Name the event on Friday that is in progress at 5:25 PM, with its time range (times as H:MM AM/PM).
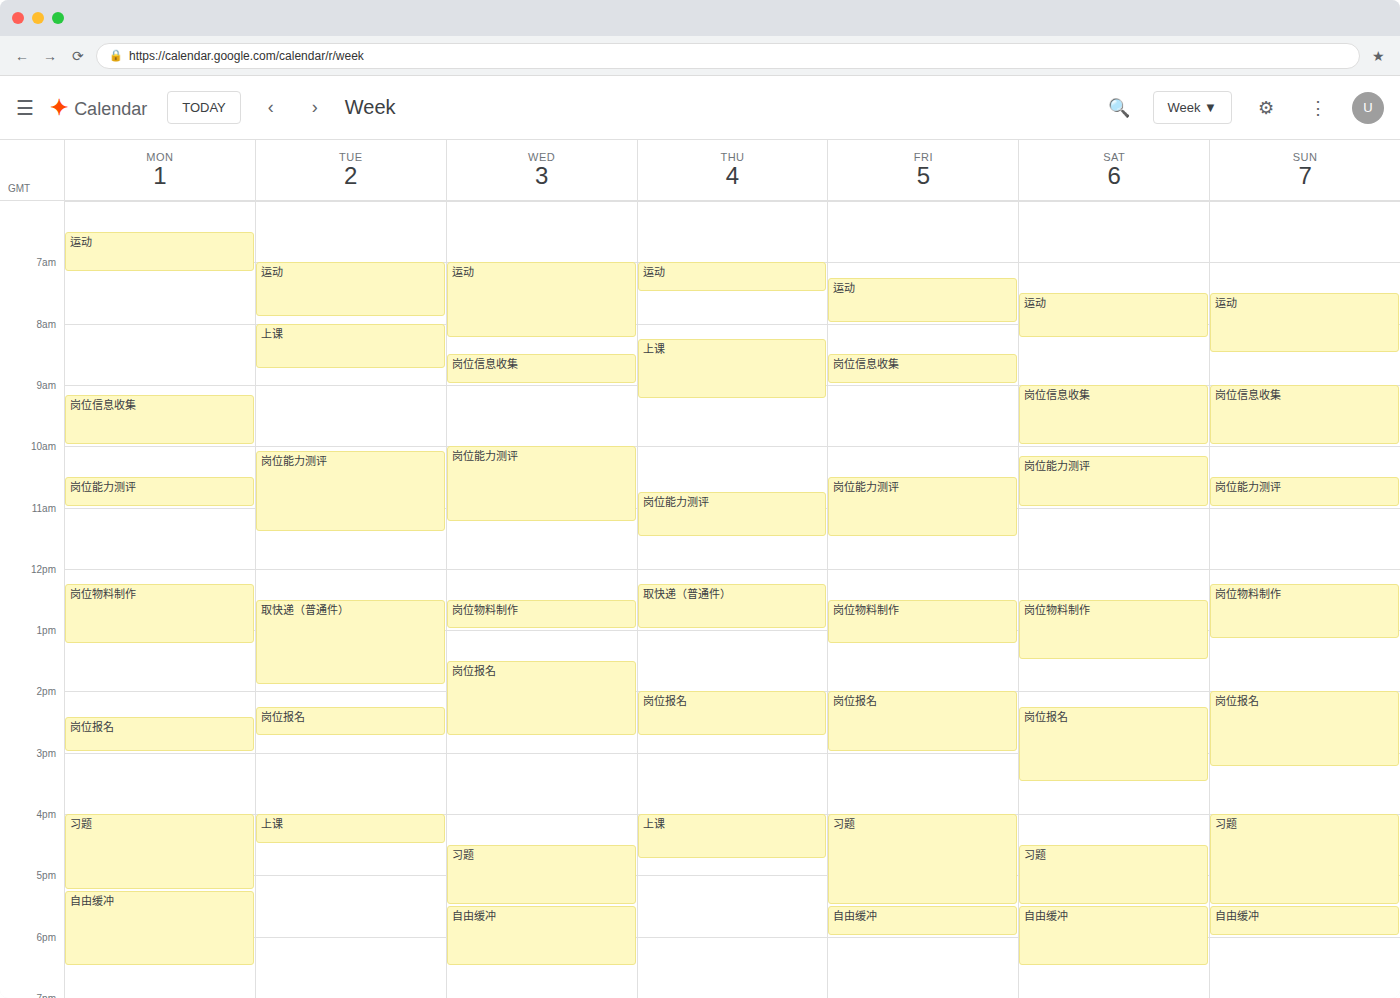
"习题", 4:00 PM to 5:30 PM